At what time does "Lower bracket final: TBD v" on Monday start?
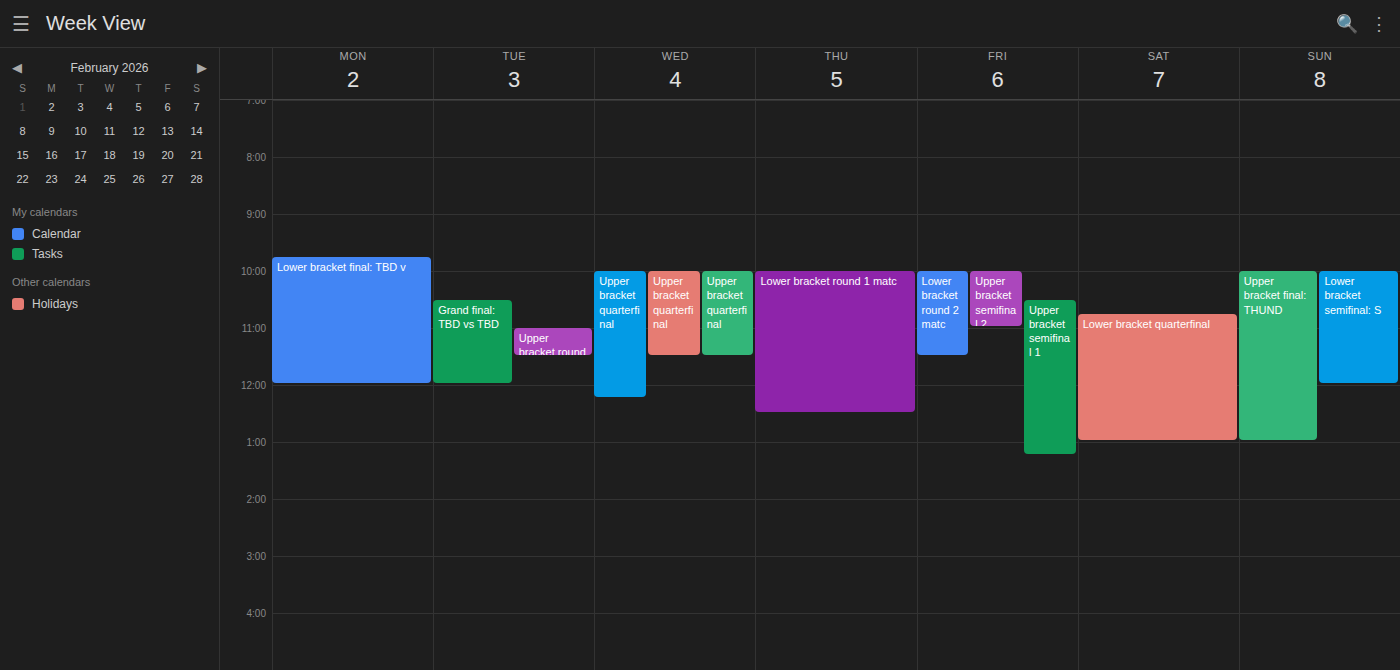
9:45 AM